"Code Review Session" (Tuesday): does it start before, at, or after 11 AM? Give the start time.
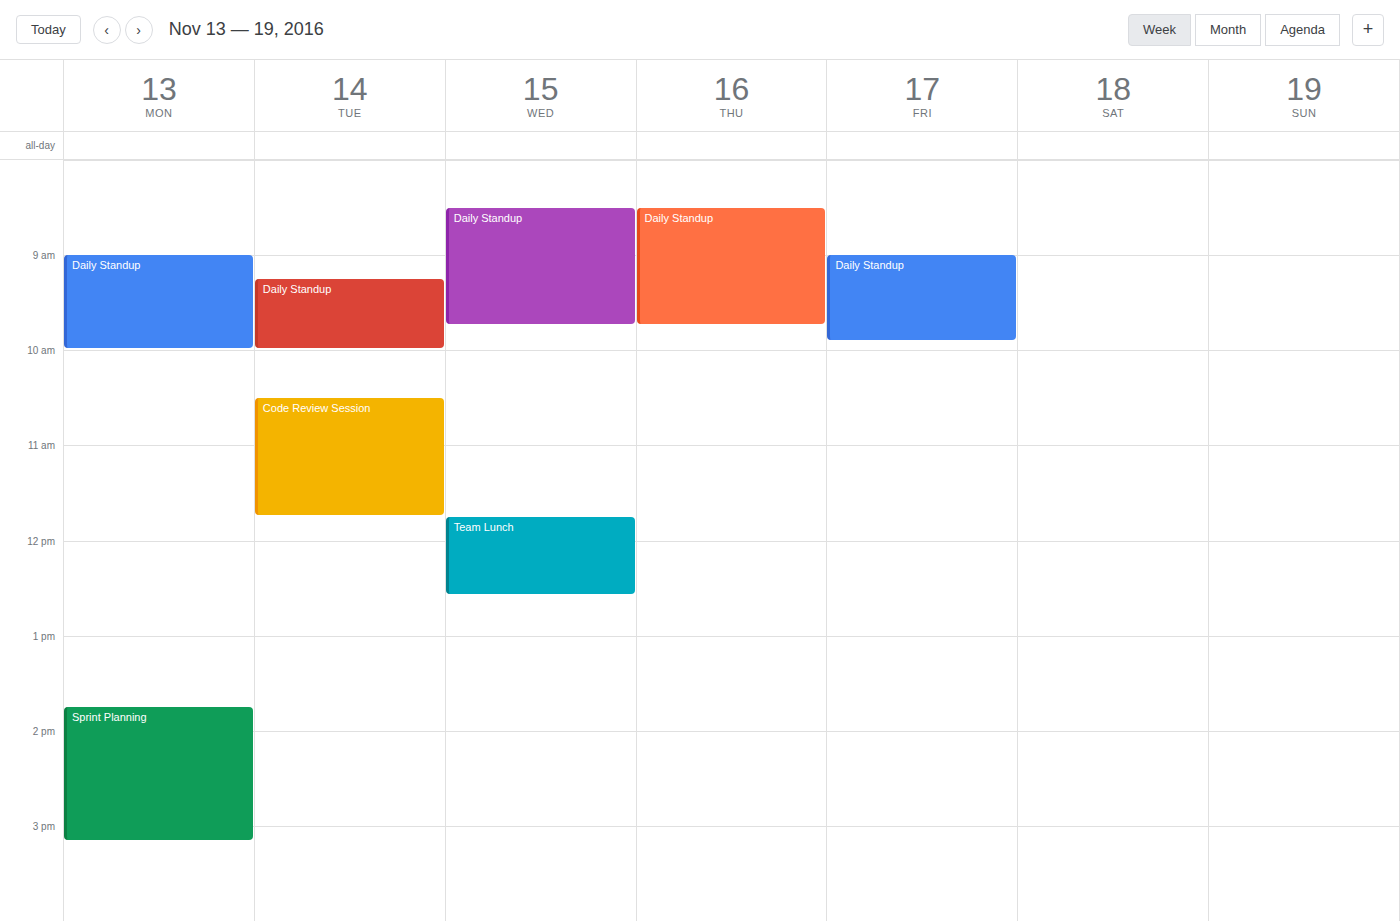
10:30 AM -- before 11 AM, 30 minutes above the 11 AM line.